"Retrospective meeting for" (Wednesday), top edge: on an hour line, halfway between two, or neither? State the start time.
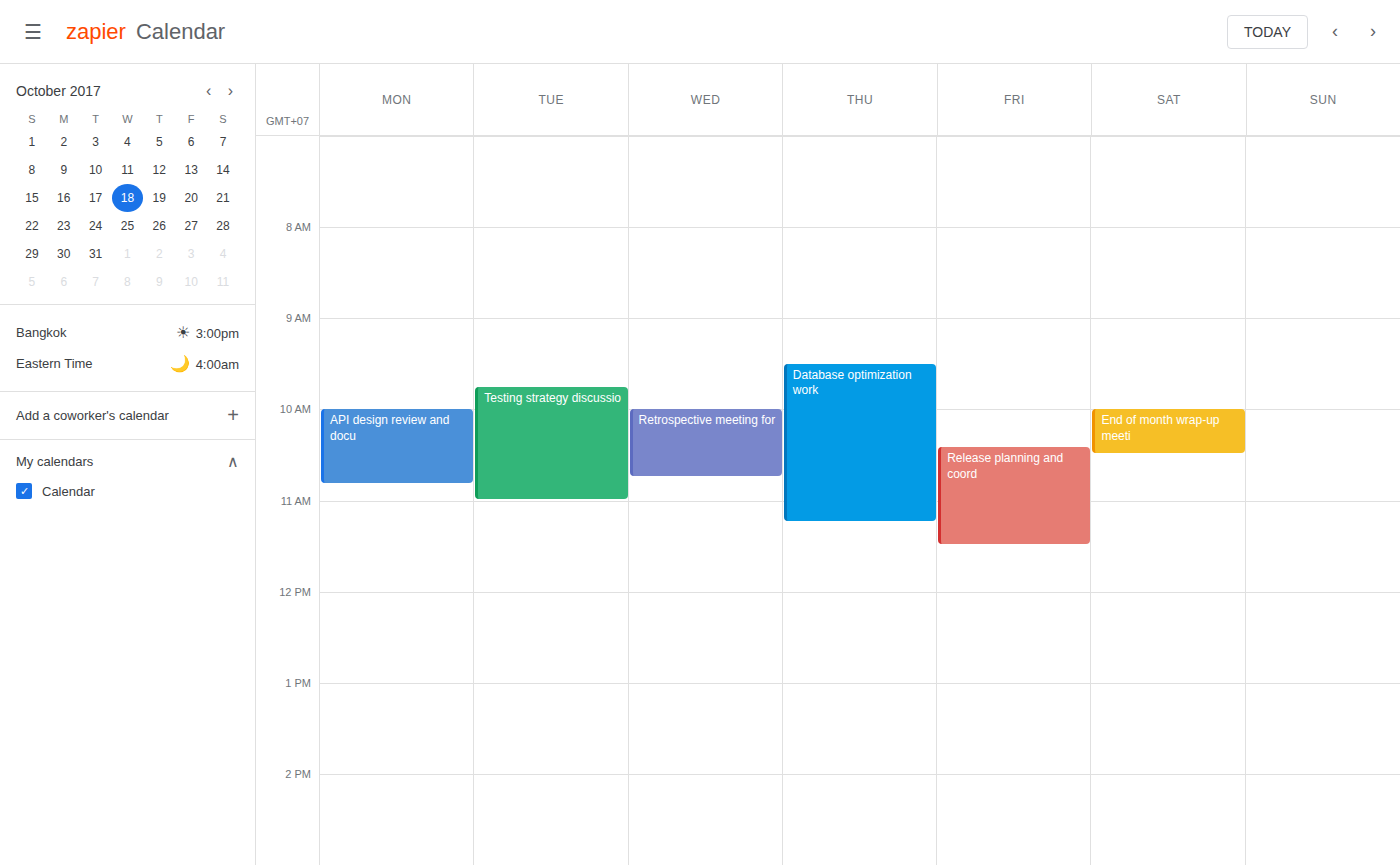
10:00 AM -- exactly on the 10 AM line.